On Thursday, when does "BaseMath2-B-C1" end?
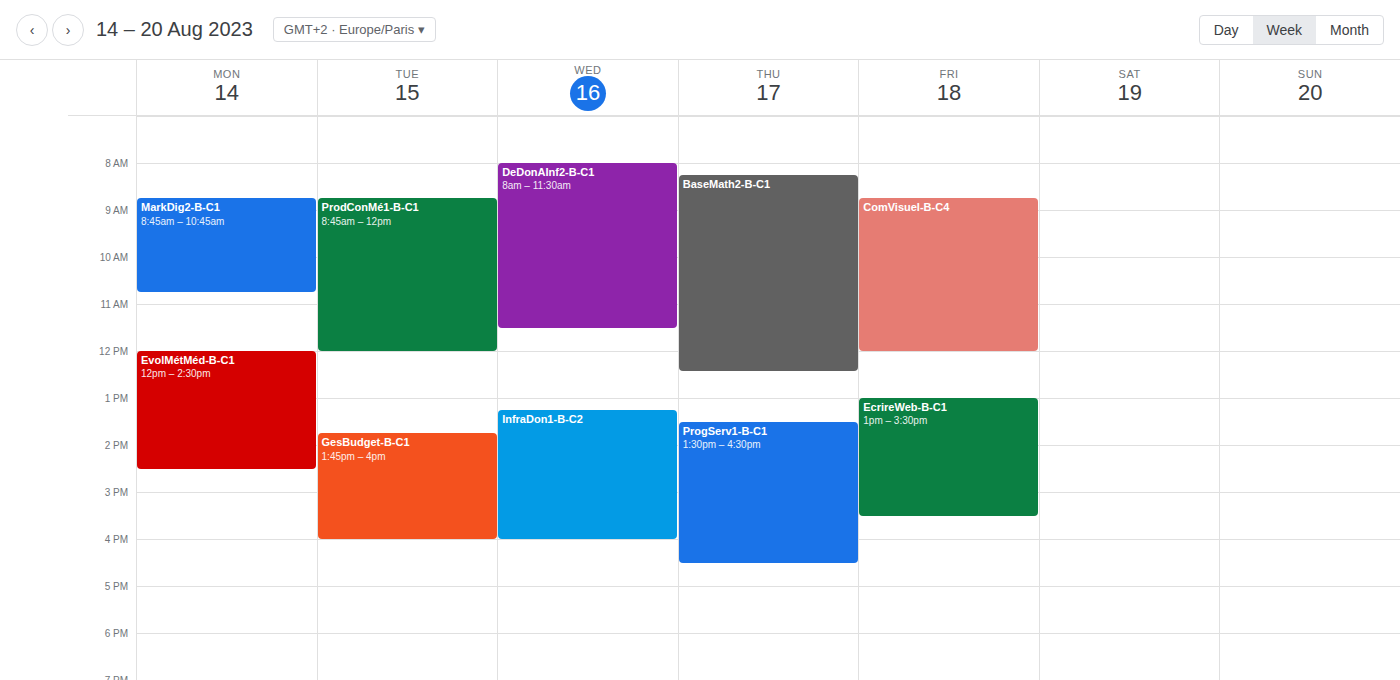
12:25 PM